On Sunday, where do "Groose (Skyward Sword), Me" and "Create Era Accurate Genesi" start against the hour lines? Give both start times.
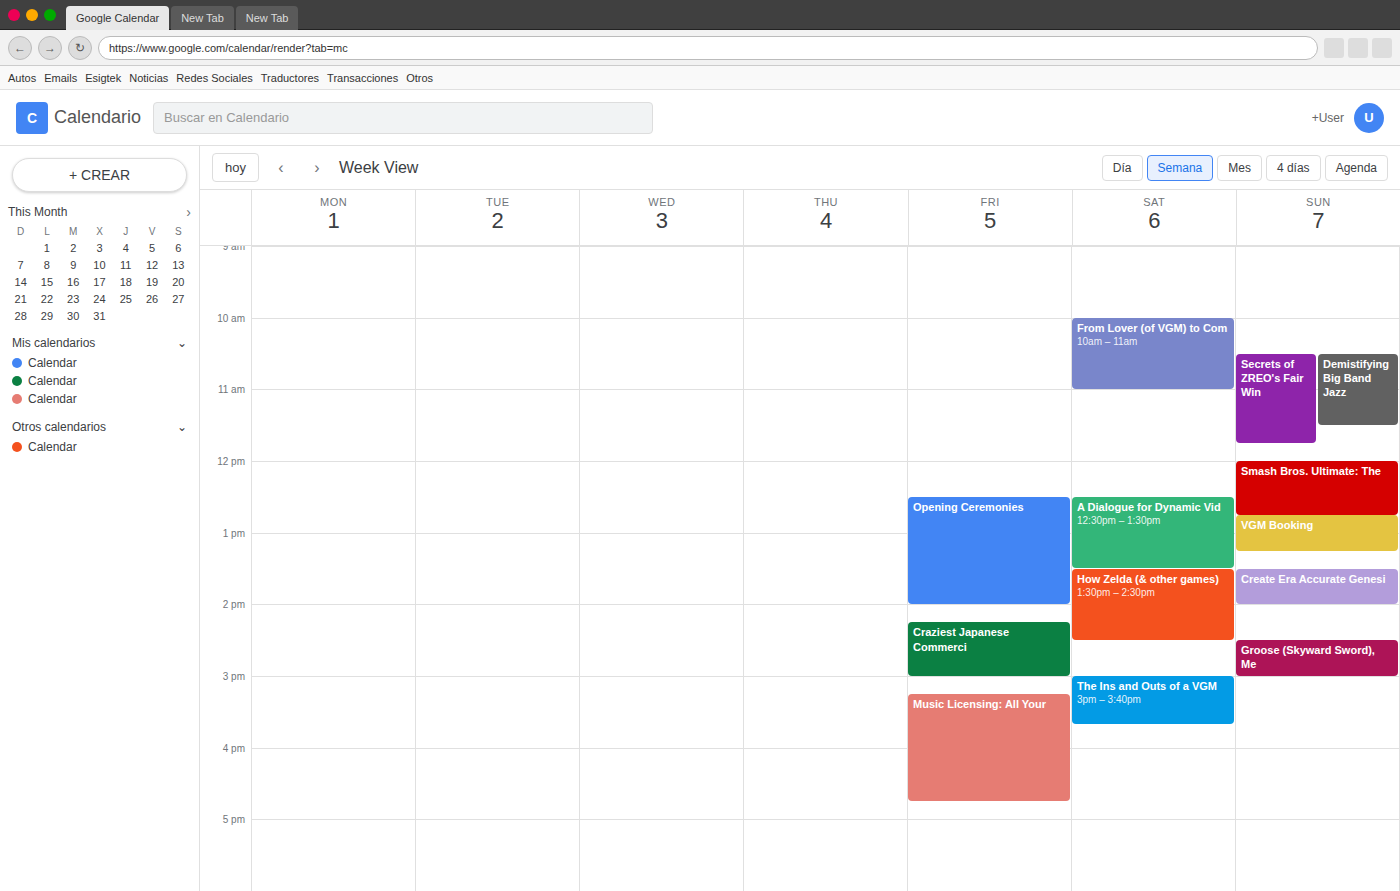
"Groose (Skyward Sword), Me": 14:30, halfway between the 14:00 and 15:00 lines. "Create Era Accurate Genesi": 13:30, halfway between the 13:00 and 14:00 lines.